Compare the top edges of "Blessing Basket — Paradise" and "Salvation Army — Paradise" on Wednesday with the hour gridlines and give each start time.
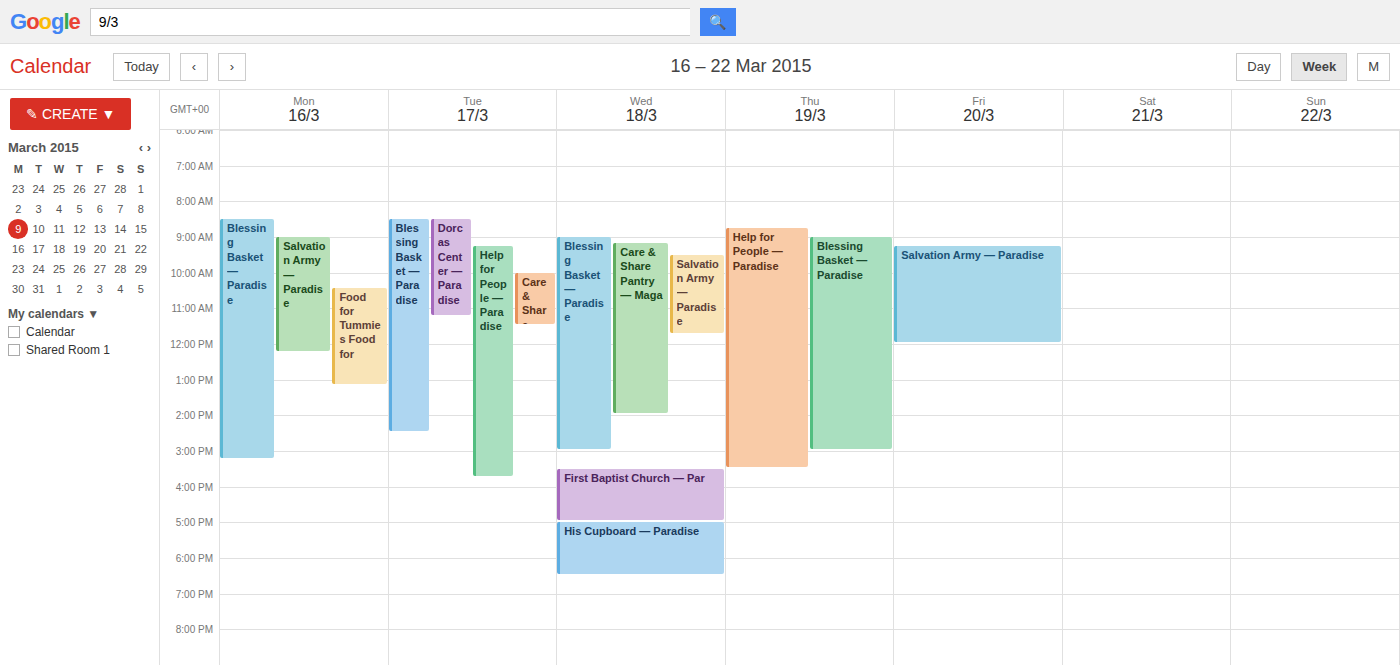
"Blessing Basket — Paradise": 9:00 AM, exactly on the 9 AM line. "Salvation Army — Paradise": 9:30 AM, halfway between the 9 AM and 10 AM lines.